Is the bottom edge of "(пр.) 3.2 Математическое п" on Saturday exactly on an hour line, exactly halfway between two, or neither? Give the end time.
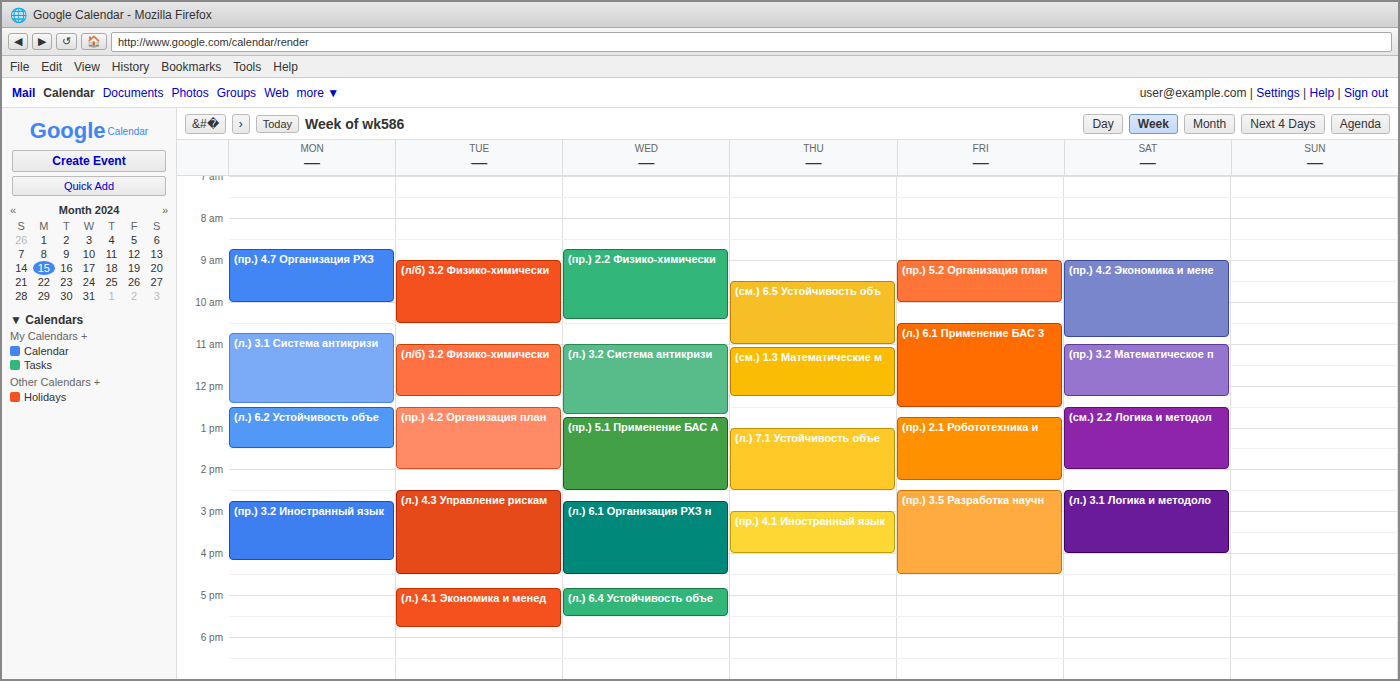
12:15 -- neither: a quarter of the way from the 12:00 line to the 13:00 line.